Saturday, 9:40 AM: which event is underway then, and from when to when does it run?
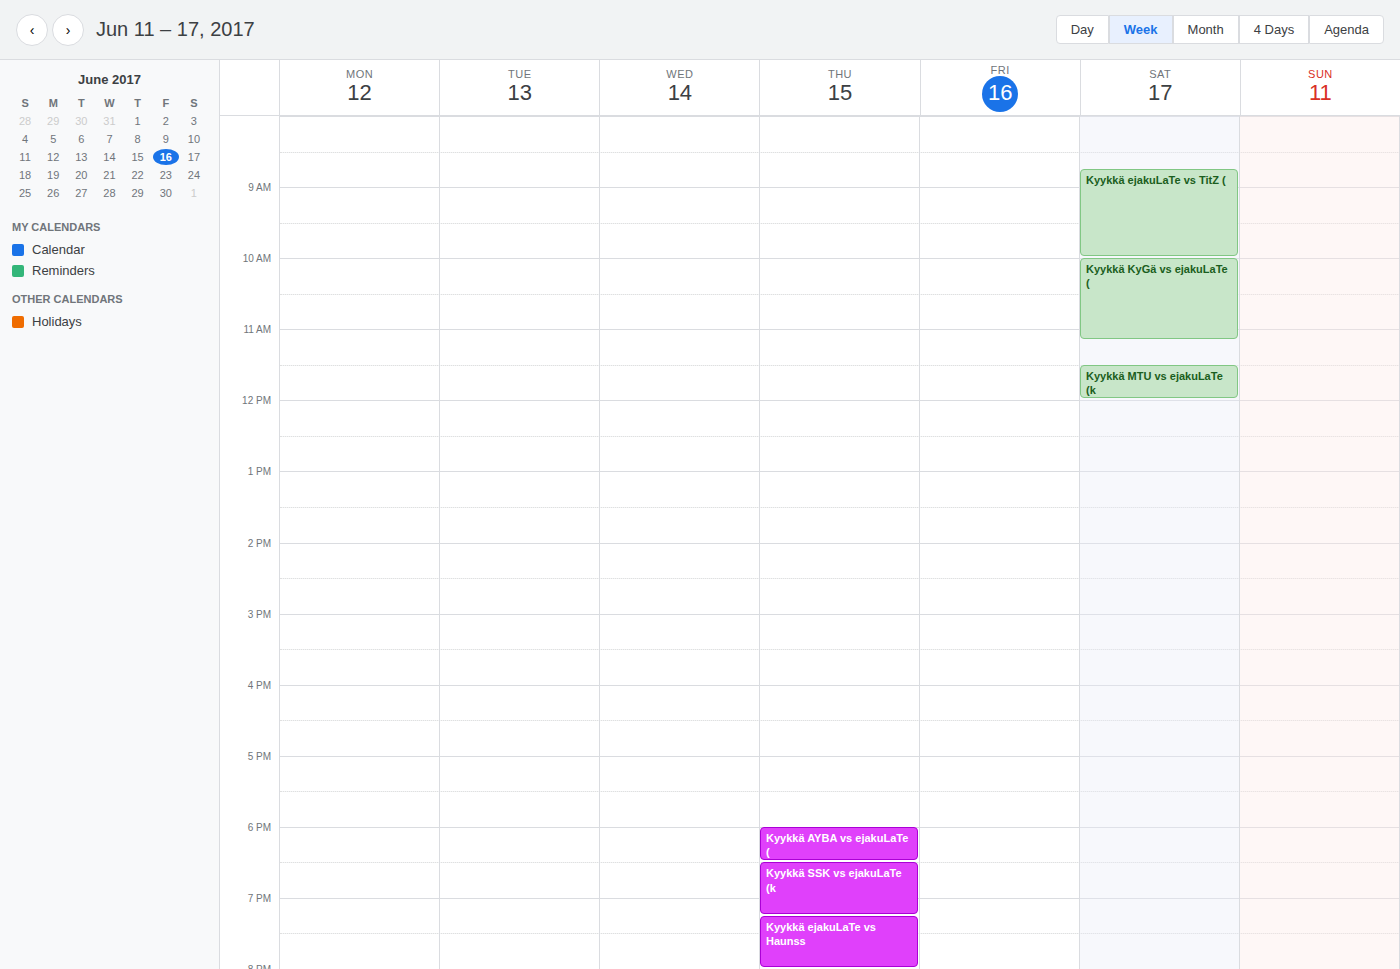
"Kyykkä ejakuLaTe vs TitZ (", 8:45 AM to 10:00 AM